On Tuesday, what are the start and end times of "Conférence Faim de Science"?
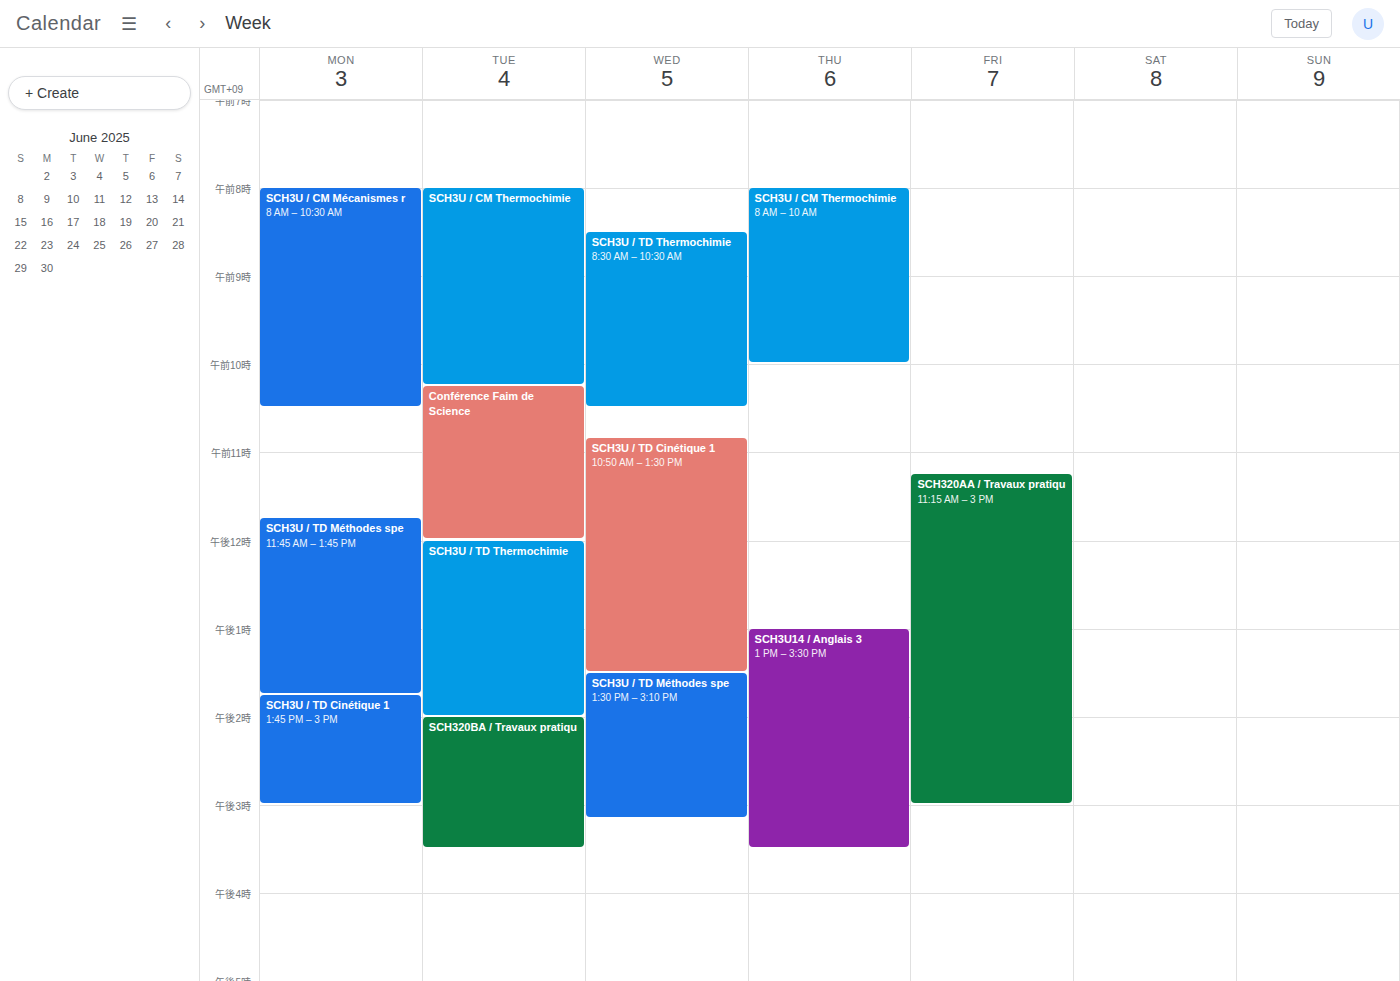
10:15 AM to 12:00 PM